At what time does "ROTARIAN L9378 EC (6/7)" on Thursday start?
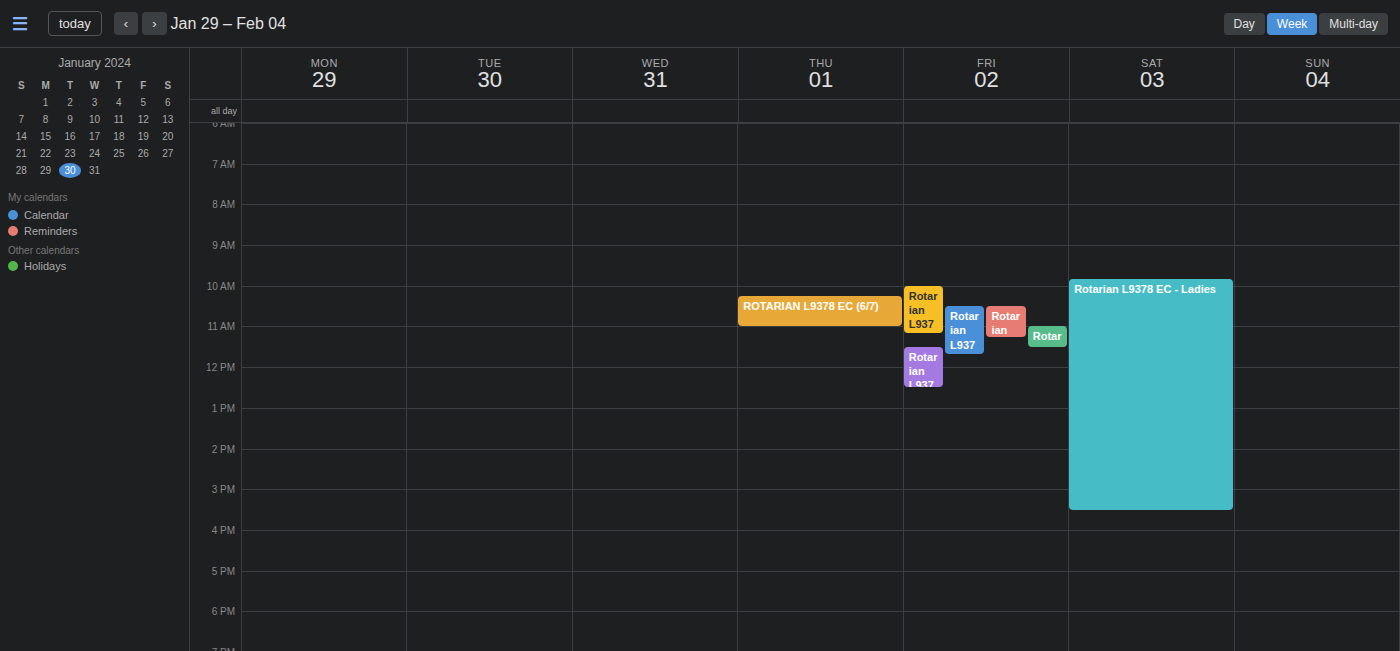
10:15 AM